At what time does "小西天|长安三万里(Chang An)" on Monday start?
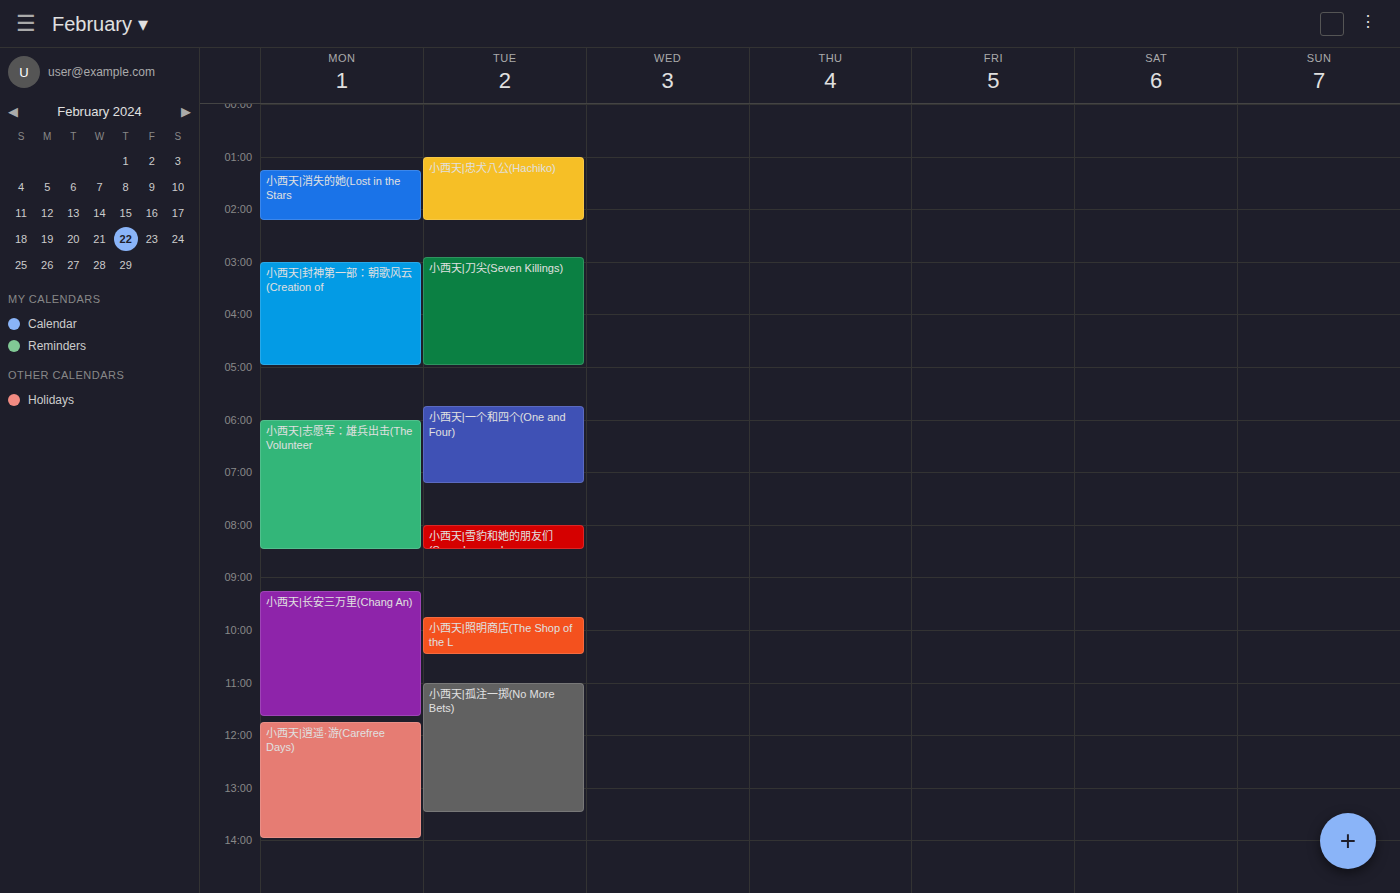
9:15 AM